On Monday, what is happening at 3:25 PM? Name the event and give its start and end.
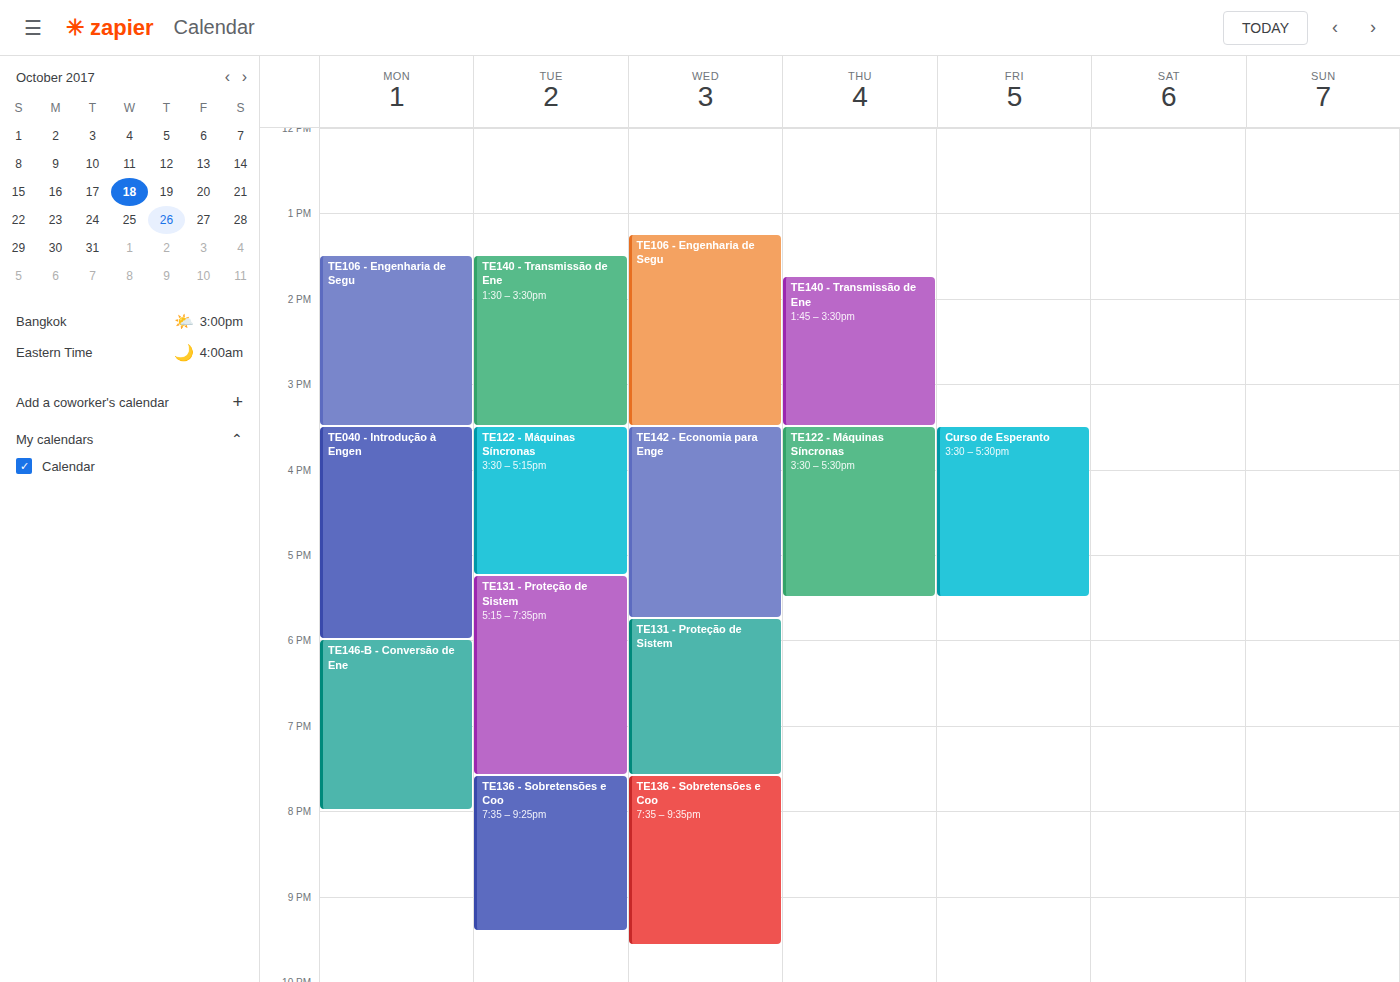
"TE106 - Engenharia de Segu", 1:30 PM to 3:30 PM